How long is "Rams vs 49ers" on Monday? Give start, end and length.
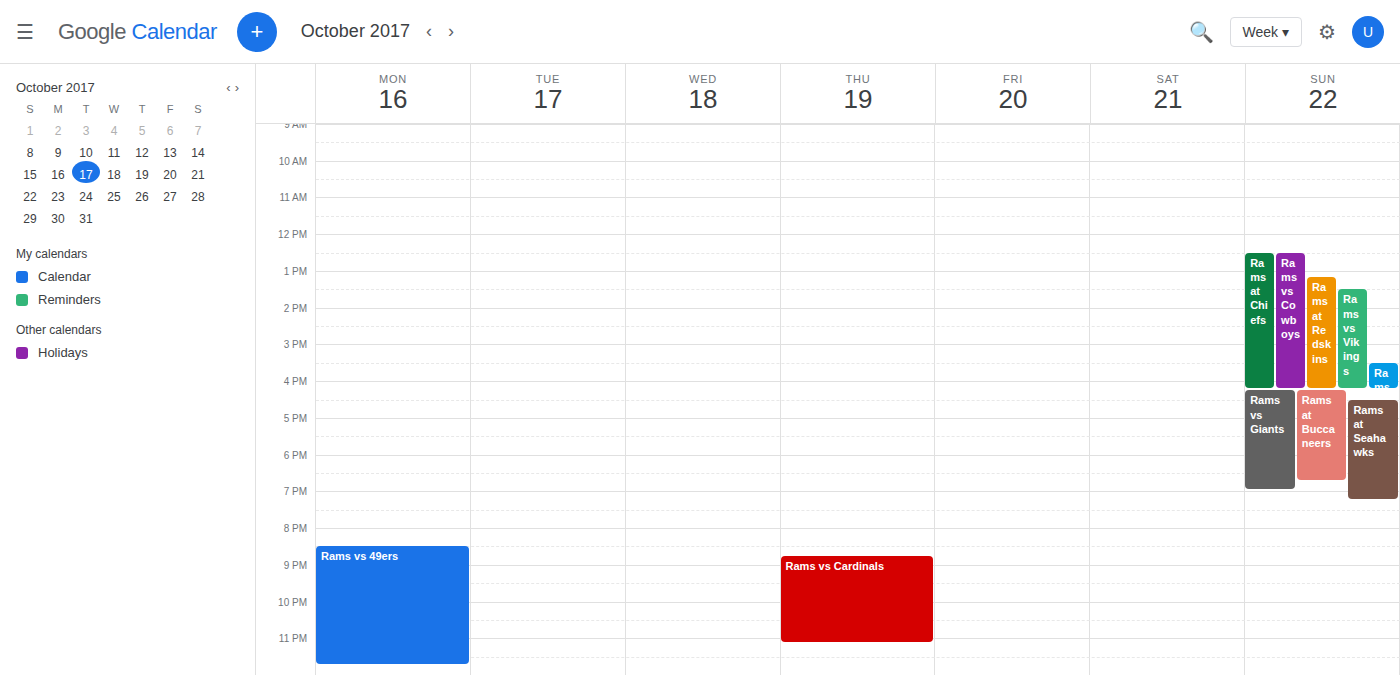
8:30 PM to 11:45 PM, 3 hours 15 minutes